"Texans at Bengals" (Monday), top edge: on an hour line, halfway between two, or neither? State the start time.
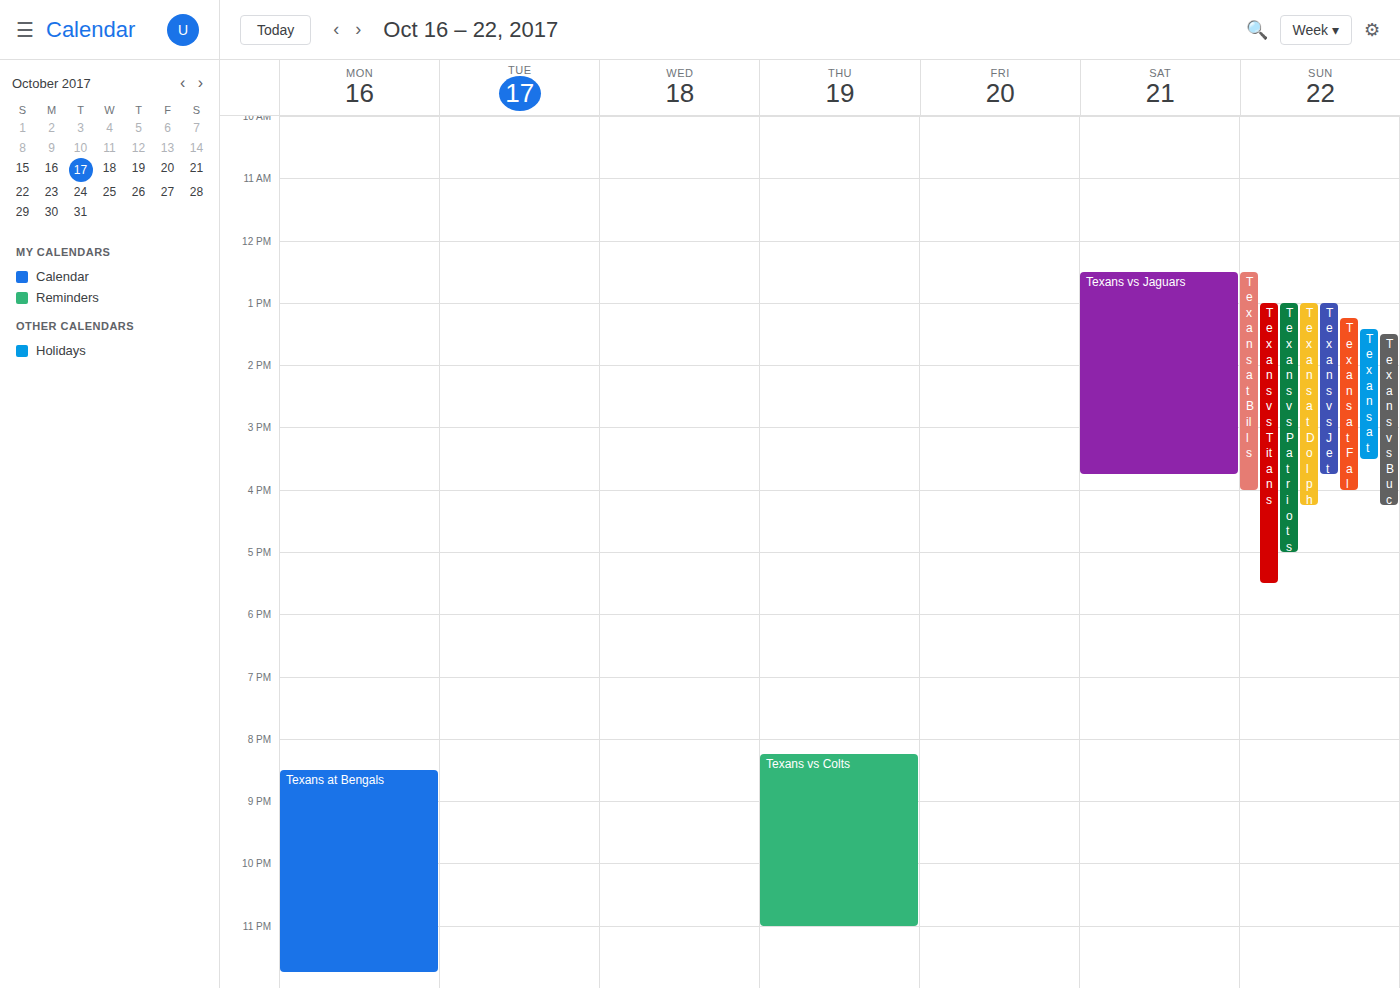
8:30 PM -- halfway between the 8 PM and 9 PM lines.